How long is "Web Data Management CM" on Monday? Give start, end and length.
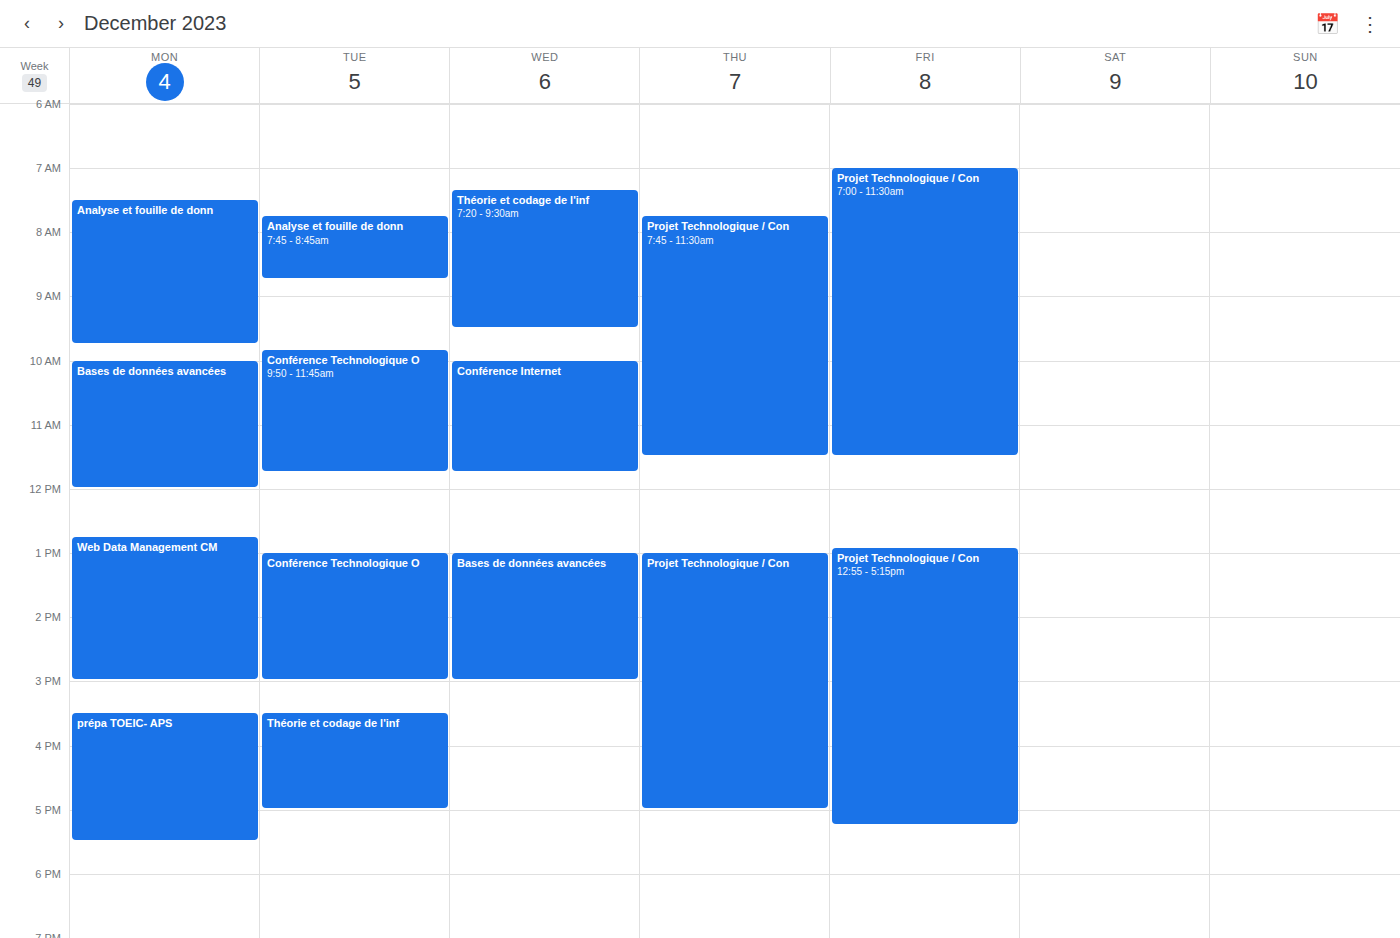
12:45 PM to 3:00 PM, 2 hours 15 minutes